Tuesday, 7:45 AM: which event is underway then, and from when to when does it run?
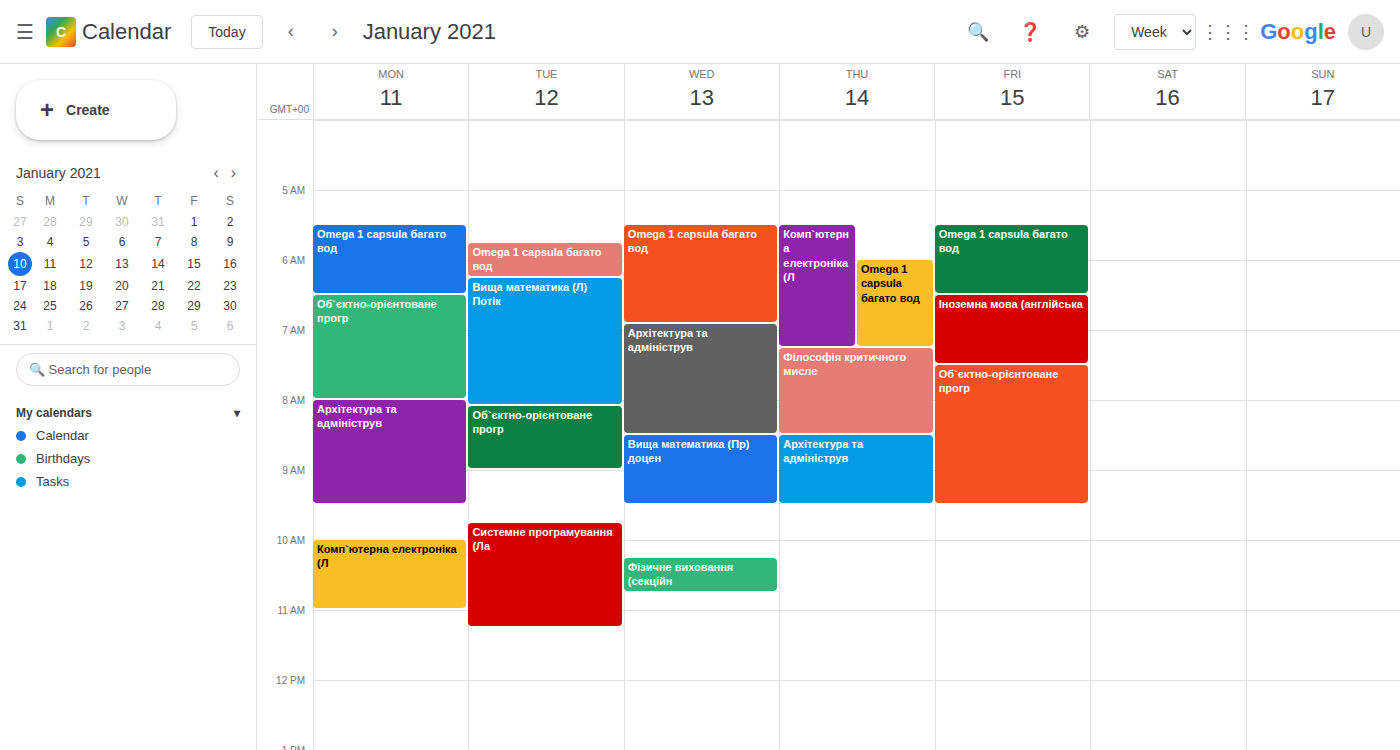
"Вища математика (Л) Потік", 6:15 AM to 8:05 AM